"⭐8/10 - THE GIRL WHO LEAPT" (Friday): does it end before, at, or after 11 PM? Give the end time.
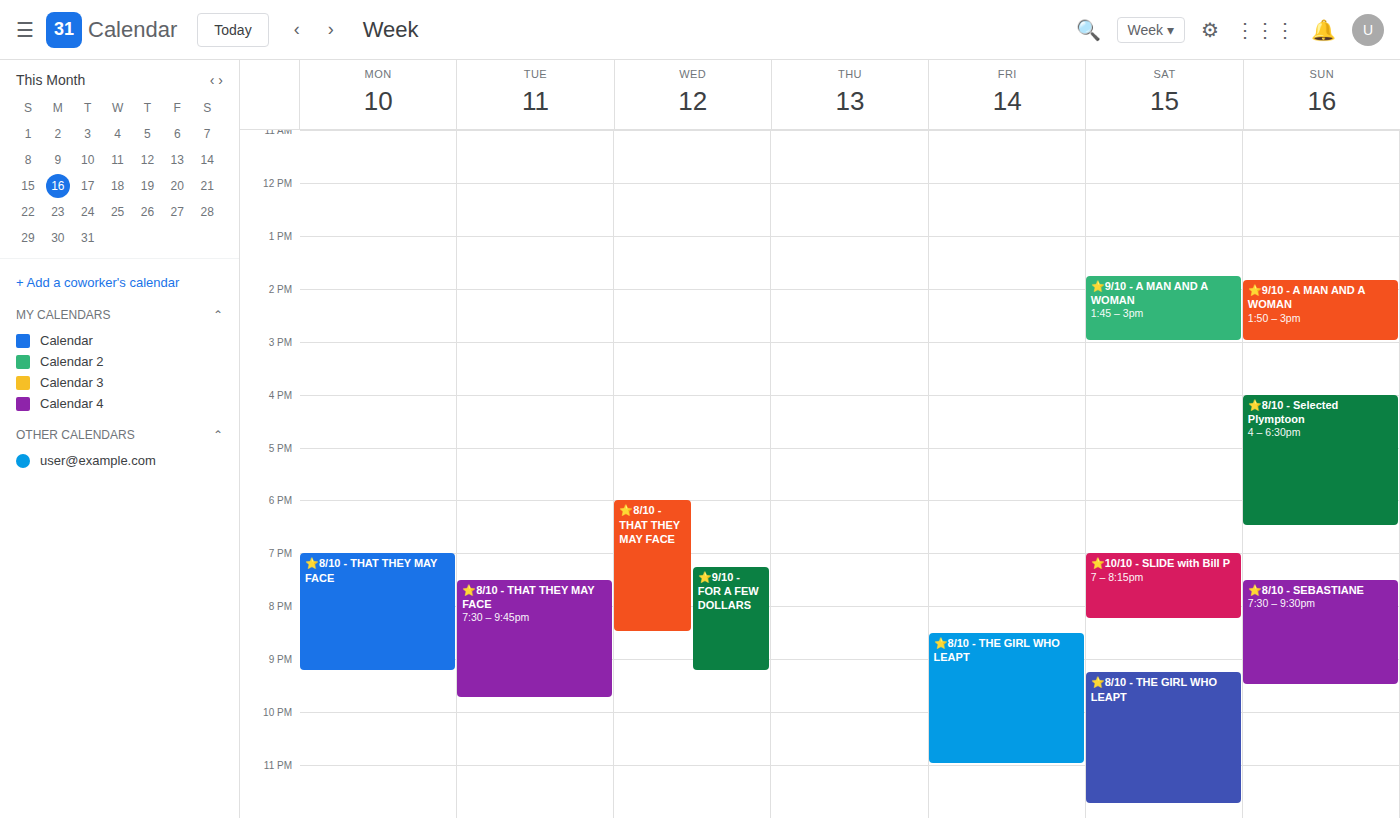
11:00 PM -- exactly at 11 PM, on the 11 PM line.